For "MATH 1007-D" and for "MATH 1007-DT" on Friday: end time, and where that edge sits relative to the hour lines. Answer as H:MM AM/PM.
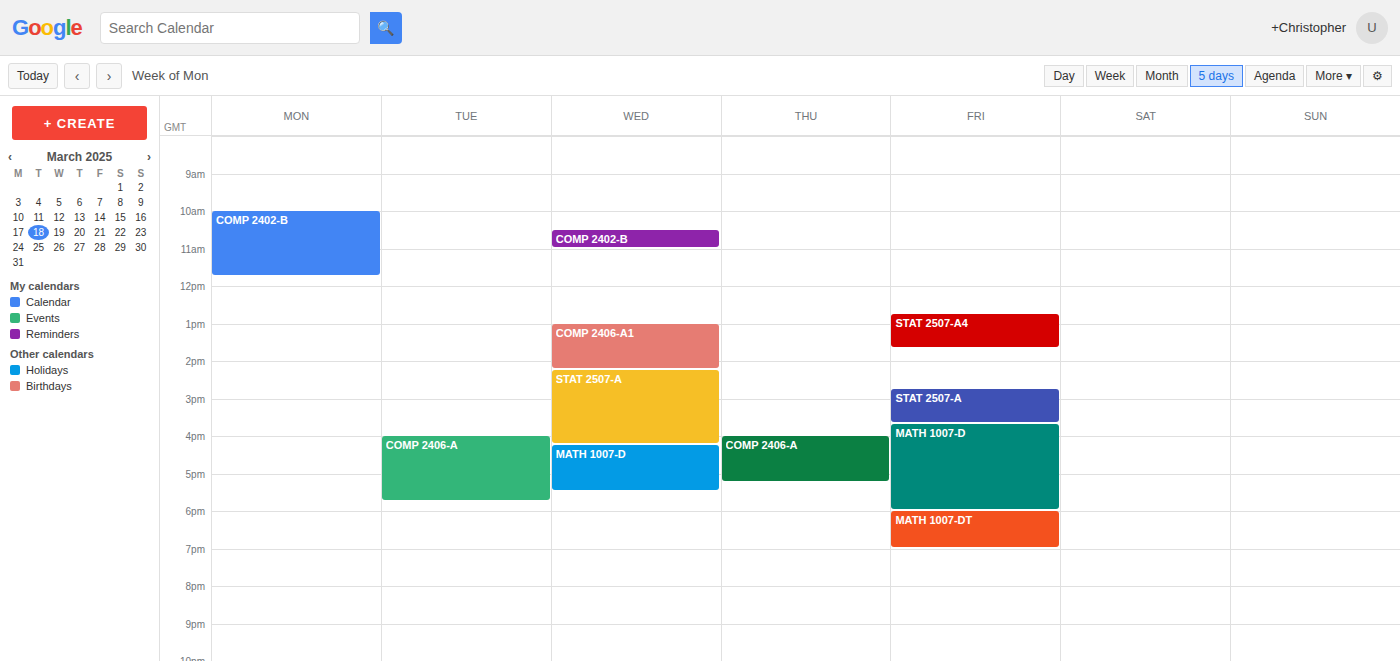
"MATH 1007-D": 6:00 PM, exactly on the 6 PM line. "MATH 1007-DT": 7:00 PM, exactly on the 7 PM line.